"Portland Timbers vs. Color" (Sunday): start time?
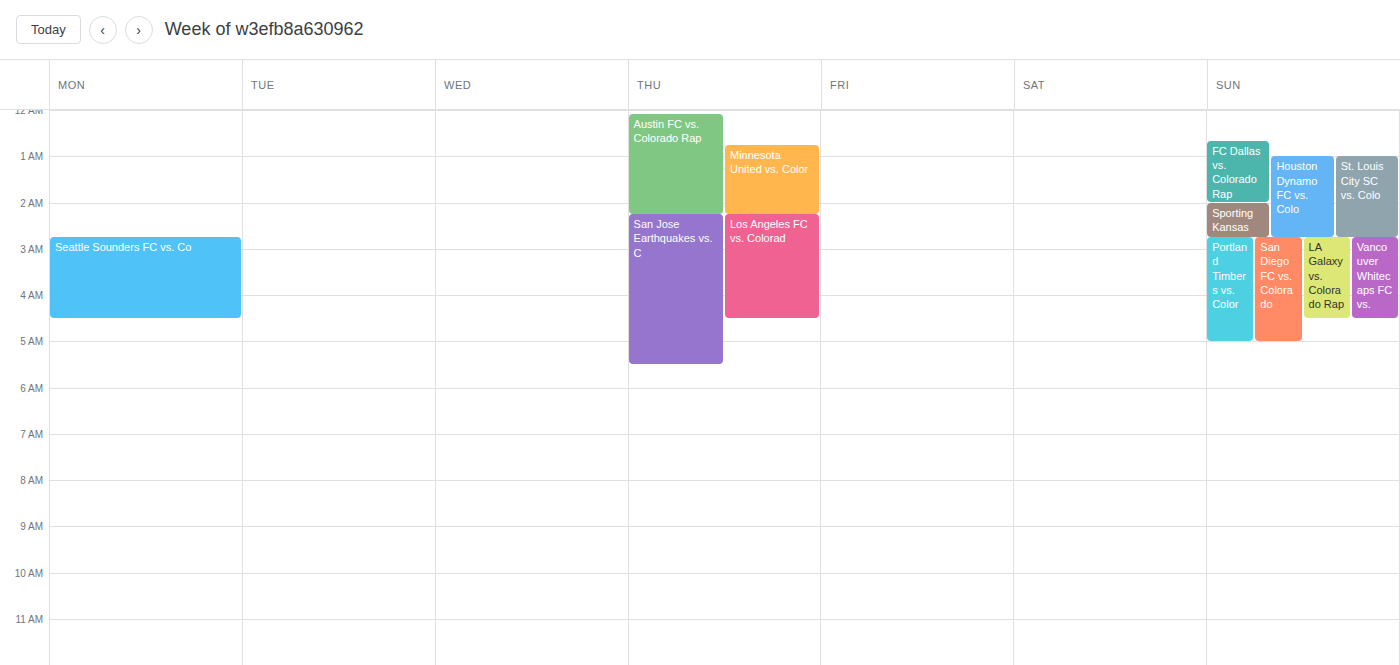
2:45 AM